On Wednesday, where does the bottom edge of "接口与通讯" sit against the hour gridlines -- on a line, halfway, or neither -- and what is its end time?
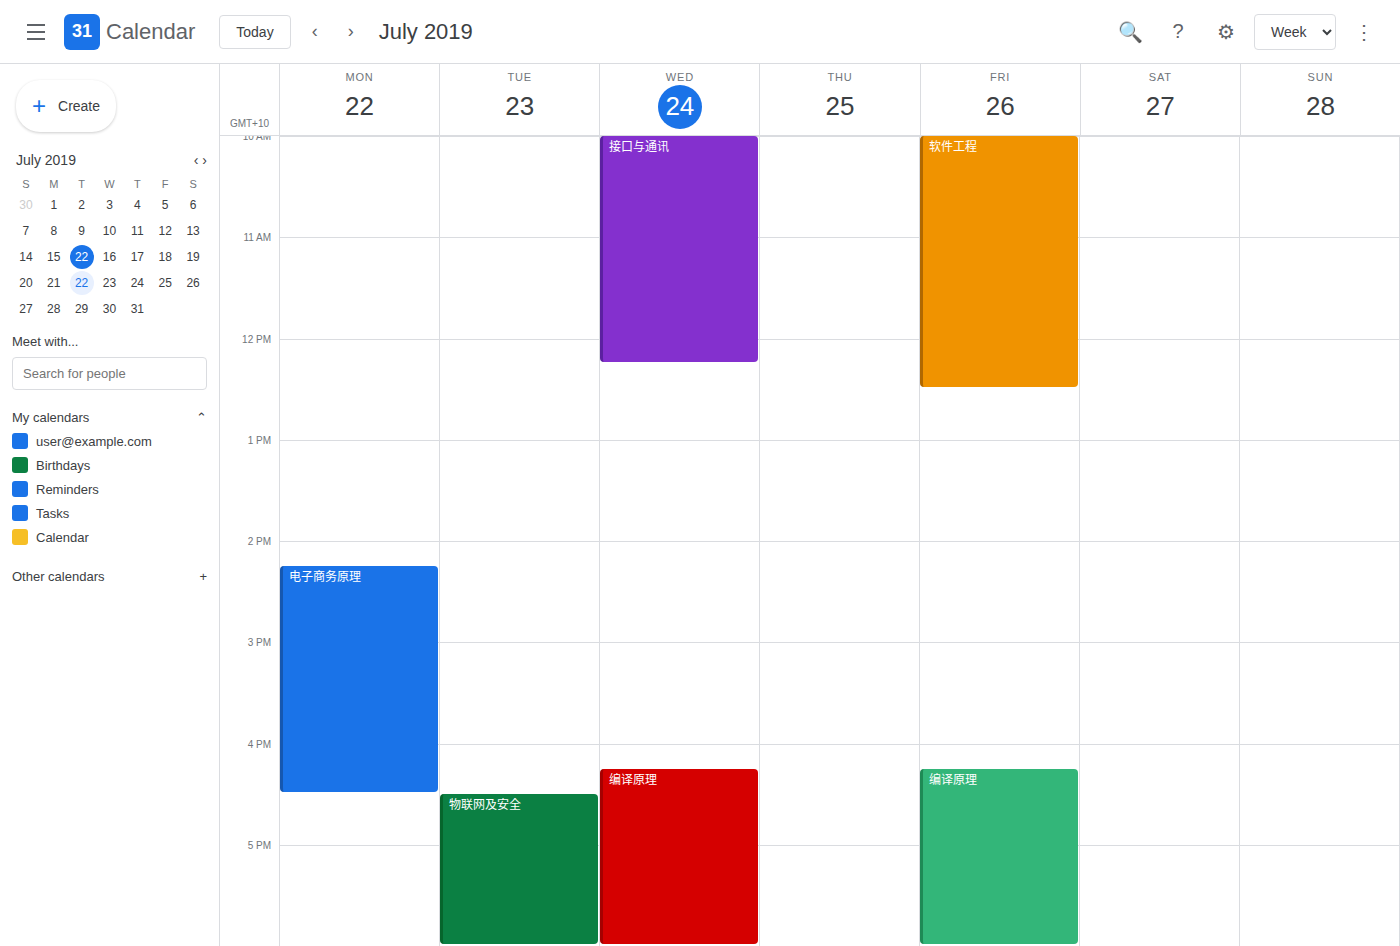
12:15 PM -- neither: a quarter of the way from the 12 PM line to the 1 PM line.